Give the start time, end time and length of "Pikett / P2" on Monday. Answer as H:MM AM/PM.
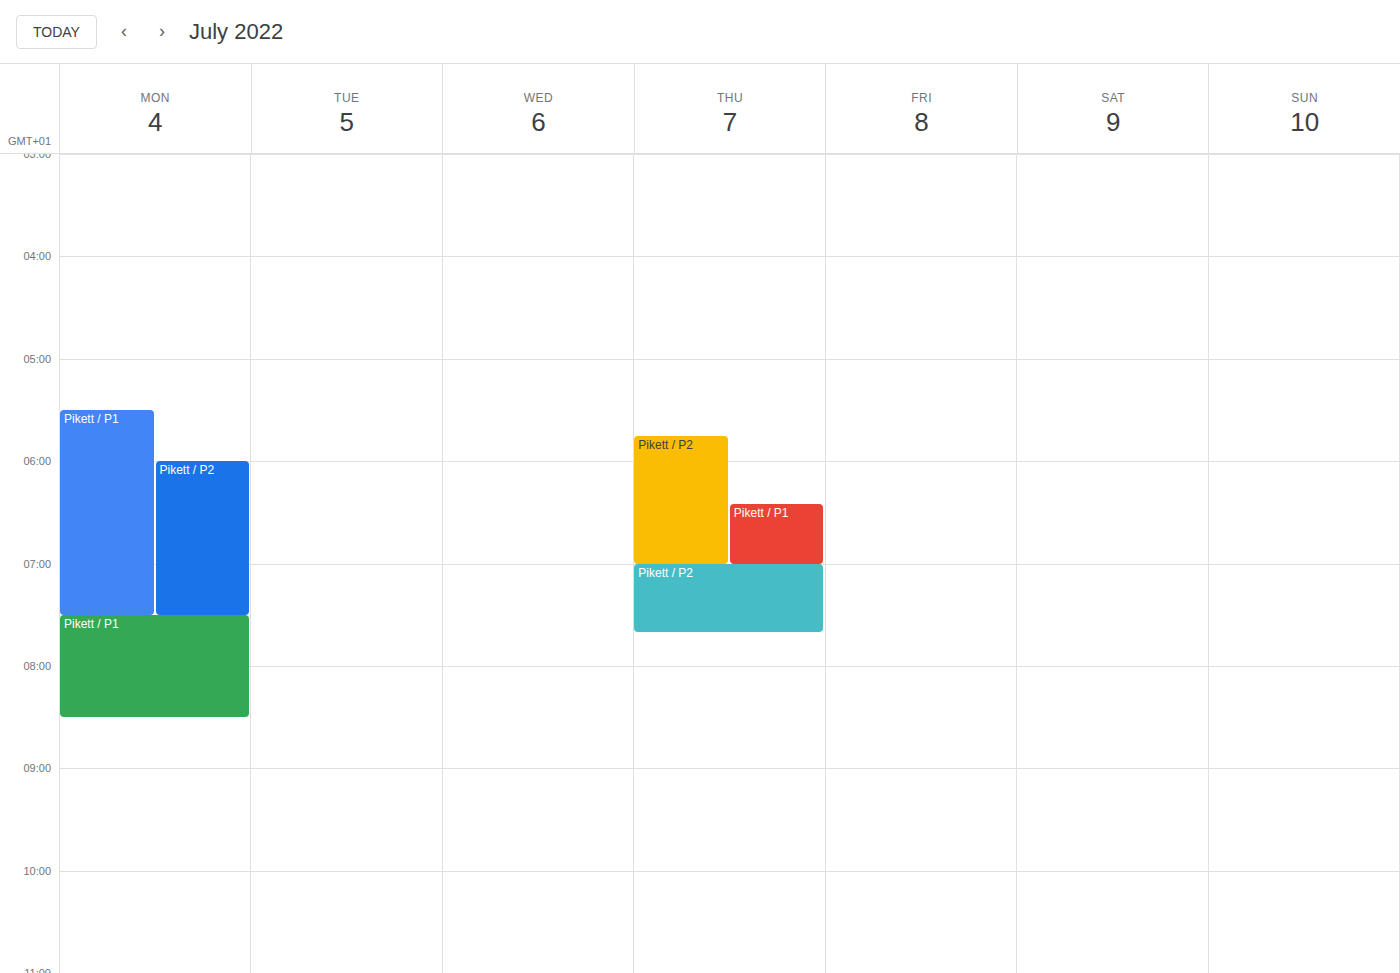
6:00 AM to 7:30 AM, 1 hour 30 minutes